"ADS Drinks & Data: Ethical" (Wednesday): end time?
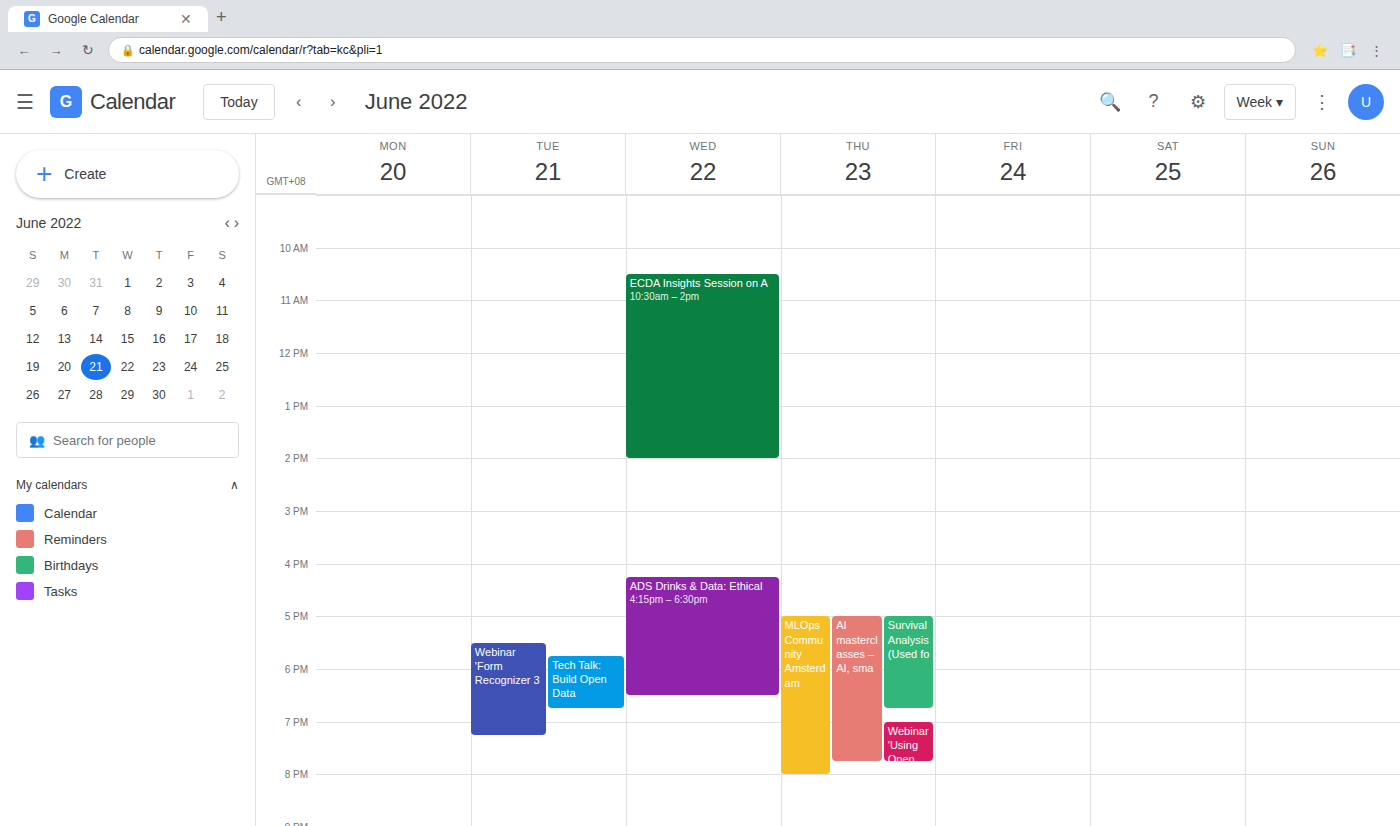
18:30